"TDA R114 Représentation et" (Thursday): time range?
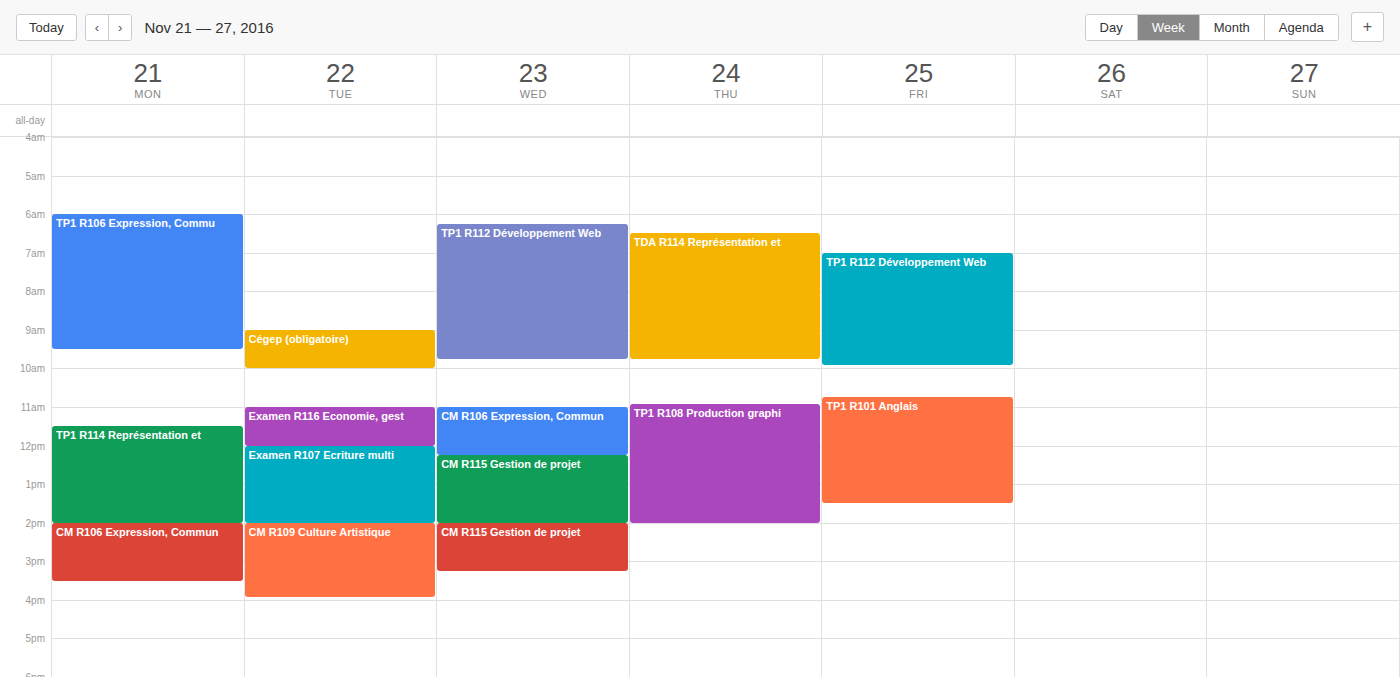
6:30 AM to 9:45 AM